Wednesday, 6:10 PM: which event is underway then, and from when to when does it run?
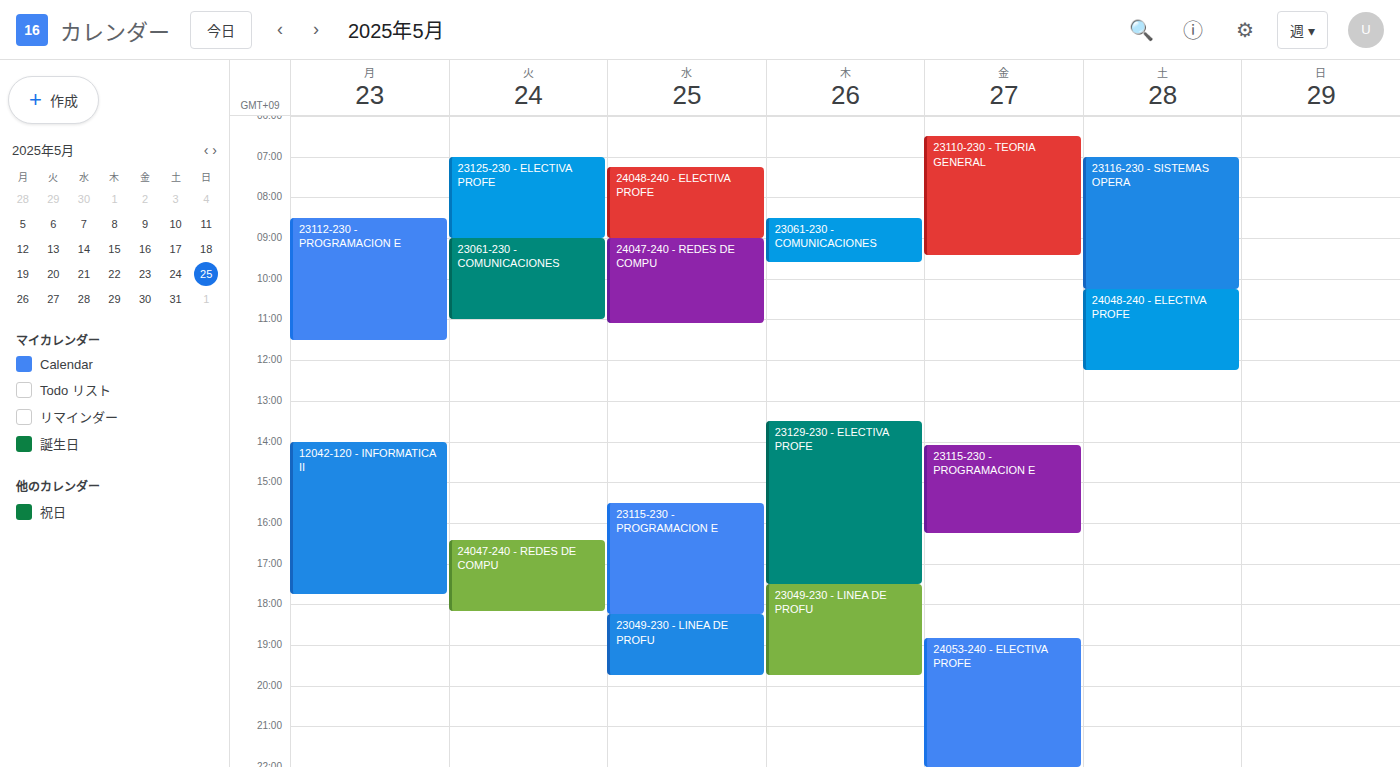
"23115-230 - PROGRAMACION E", 3:30 PM to 6:15 PM